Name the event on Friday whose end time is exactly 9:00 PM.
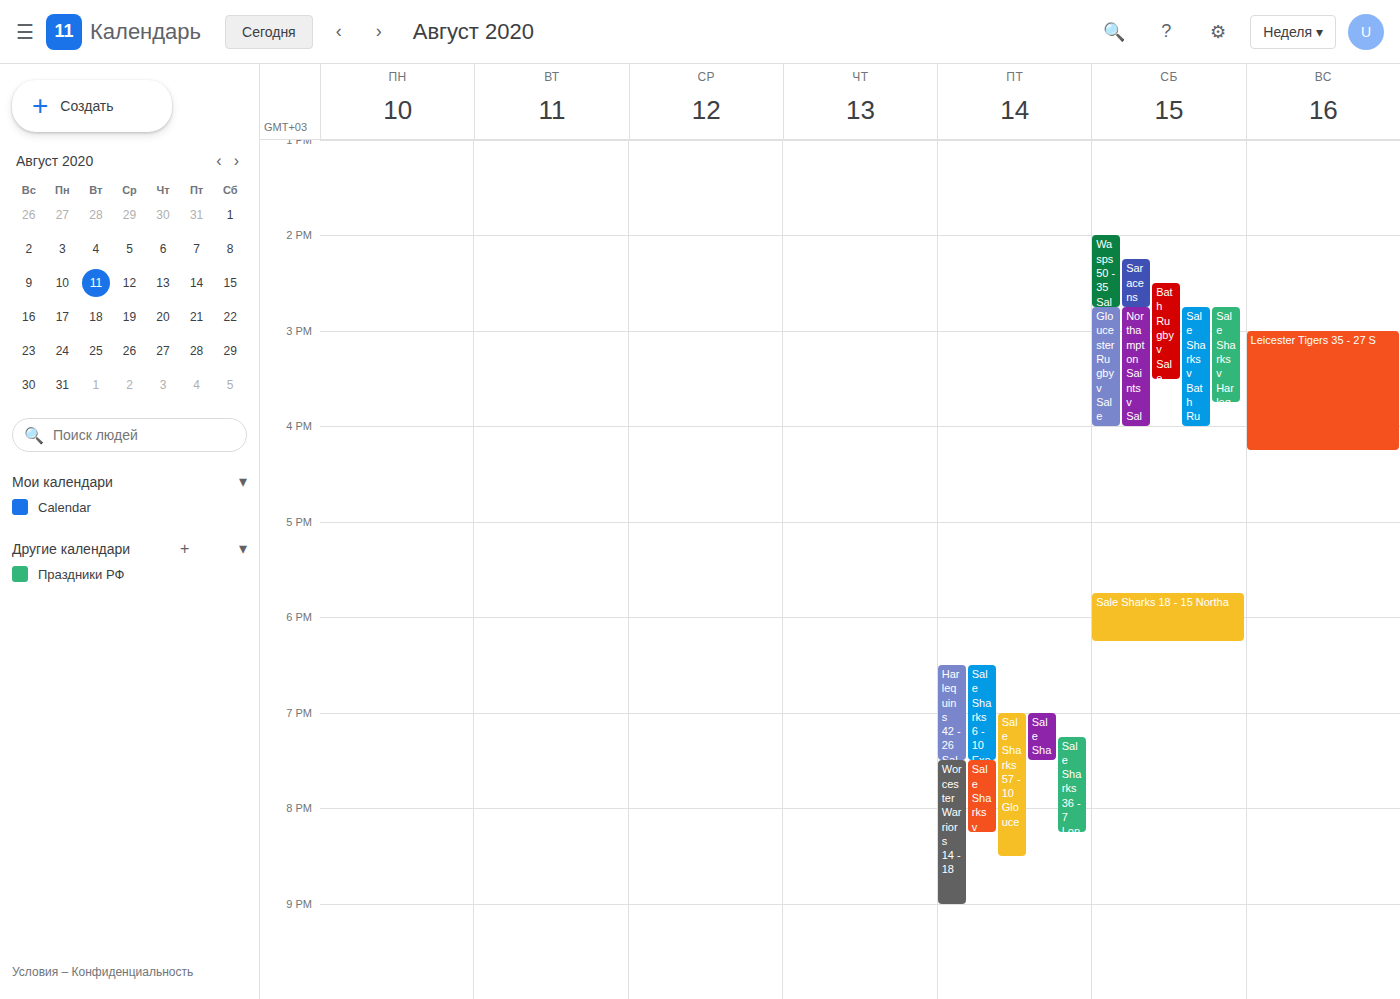
"Worcester Warriors 14 - 18"